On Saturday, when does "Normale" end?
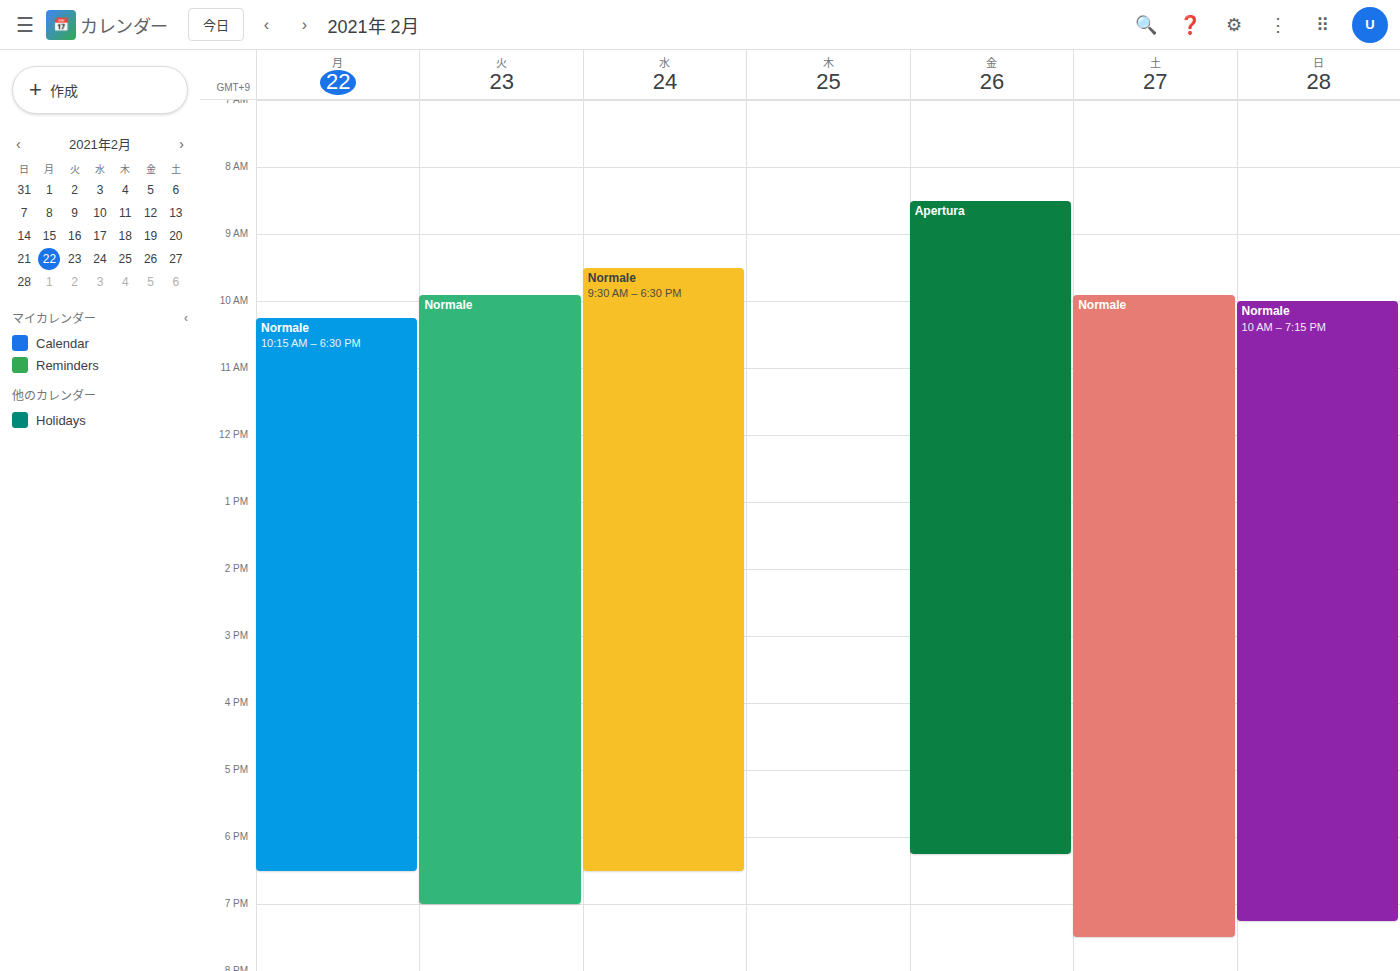
7:30 PM